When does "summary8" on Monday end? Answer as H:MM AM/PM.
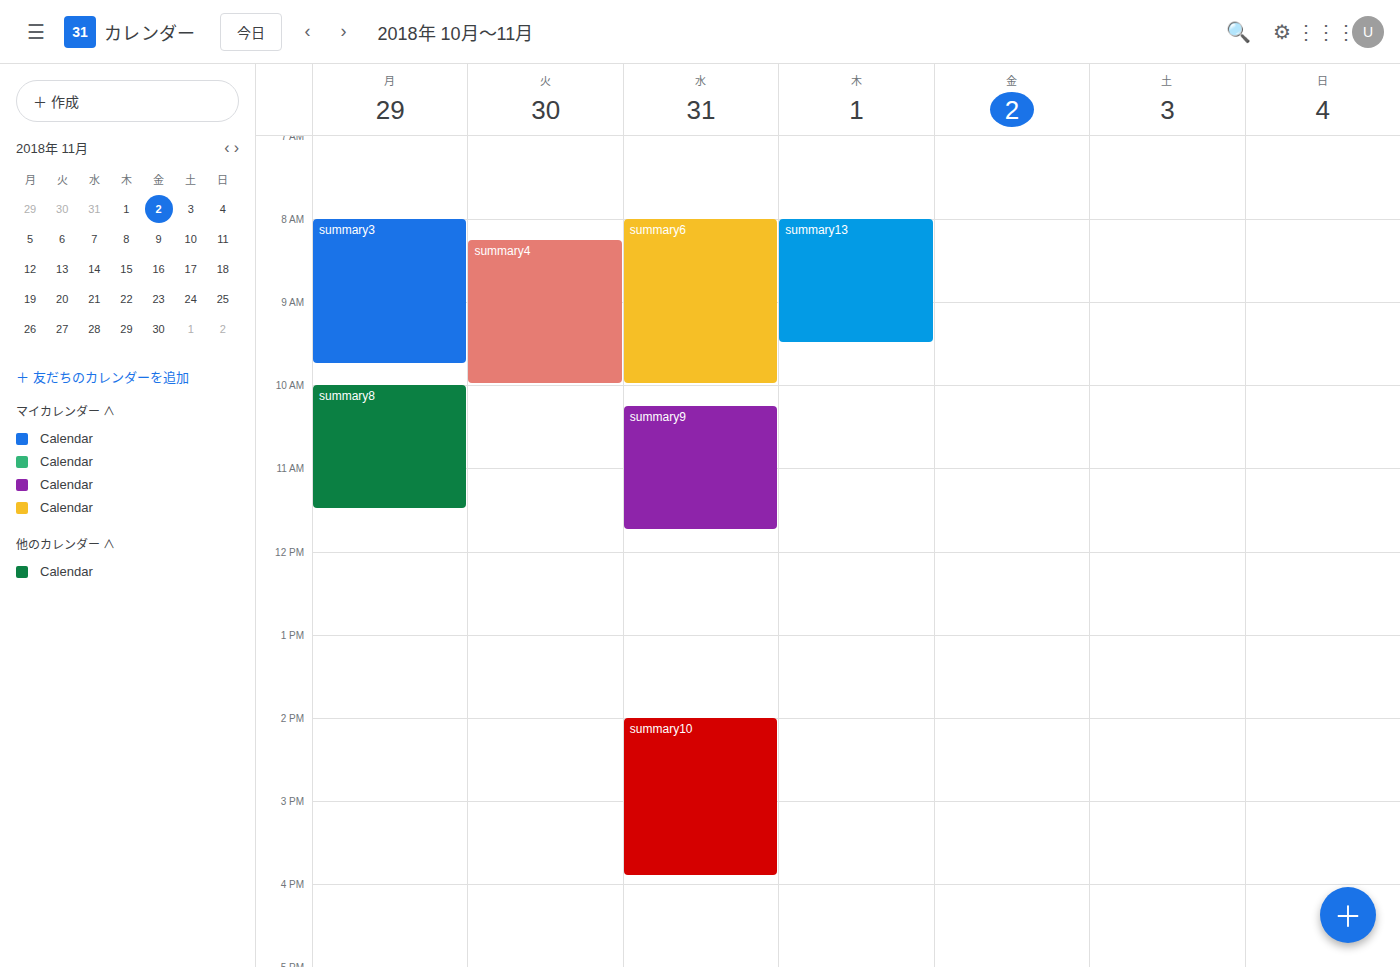
11:30 AM